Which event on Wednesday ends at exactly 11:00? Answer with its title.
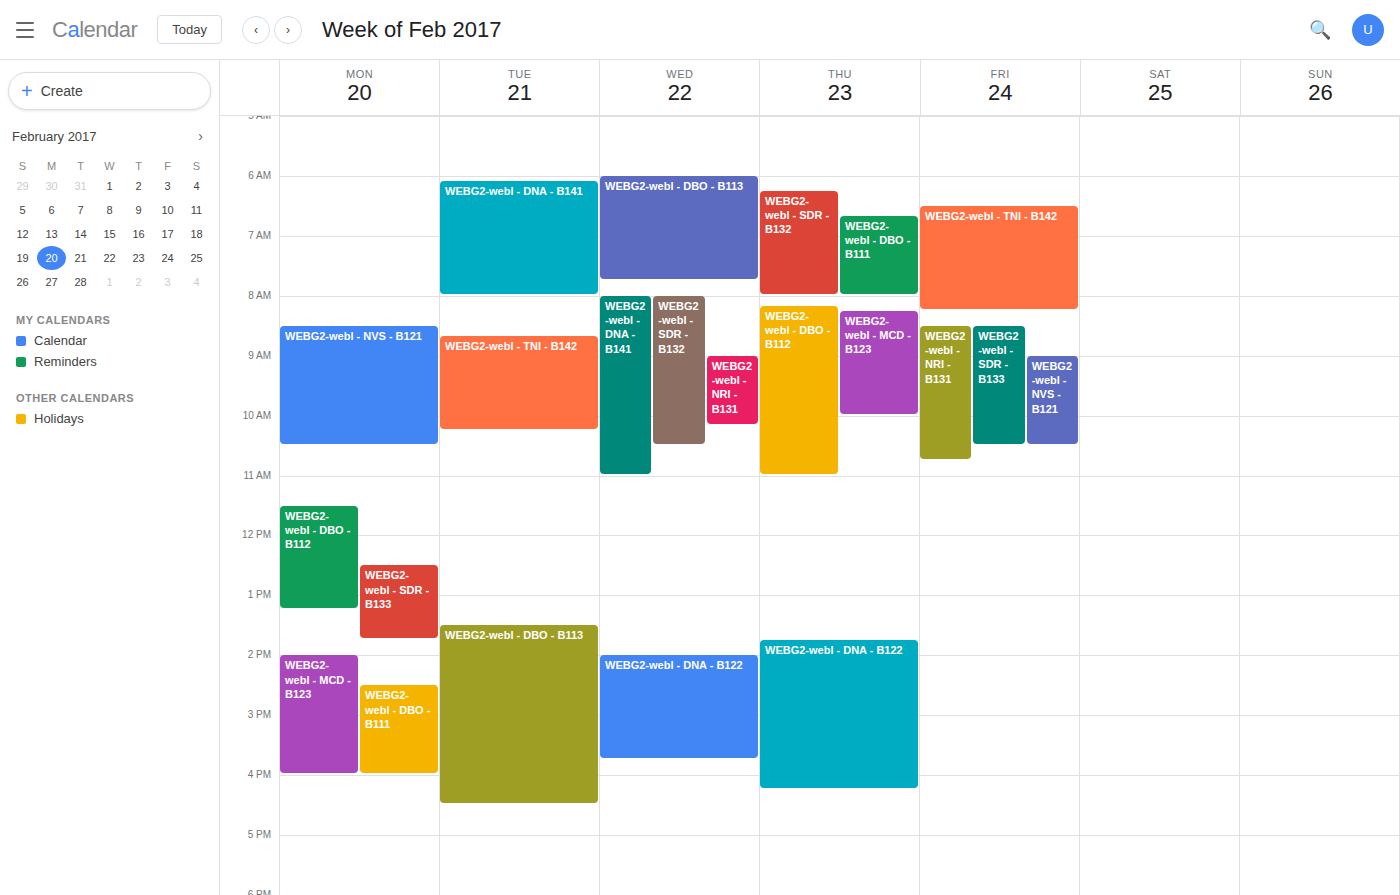
"WEBG2-webl - DNA - B141"